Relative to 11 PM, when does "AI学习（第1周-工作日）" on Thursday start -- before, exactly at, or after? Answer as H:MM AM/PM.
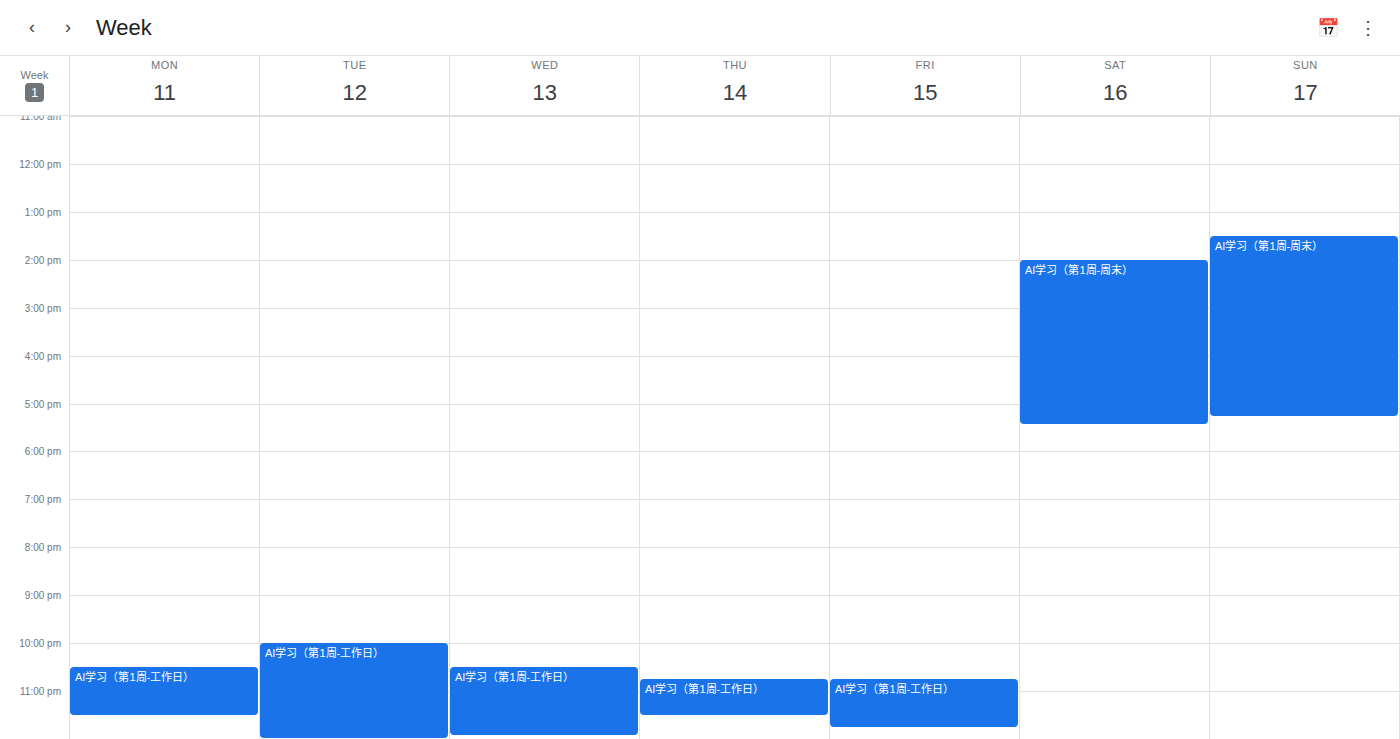
10:45 PM -- before 11 PM, 15 minutes above the 11 PM line.